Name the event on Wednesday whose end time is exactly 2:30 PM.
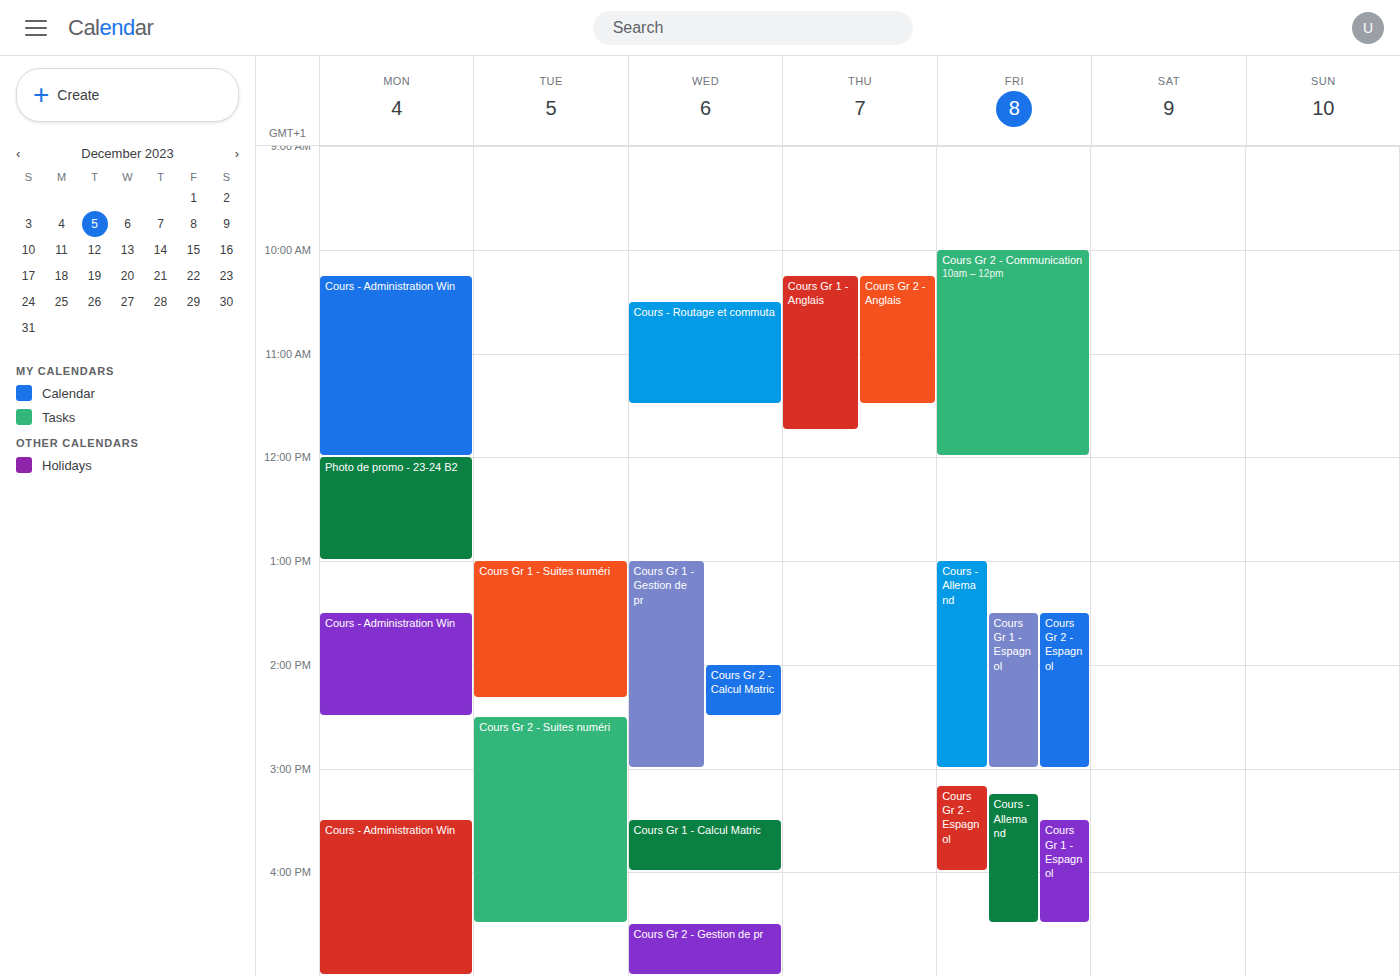
"Cours Gr 2 - Calcul Matric"